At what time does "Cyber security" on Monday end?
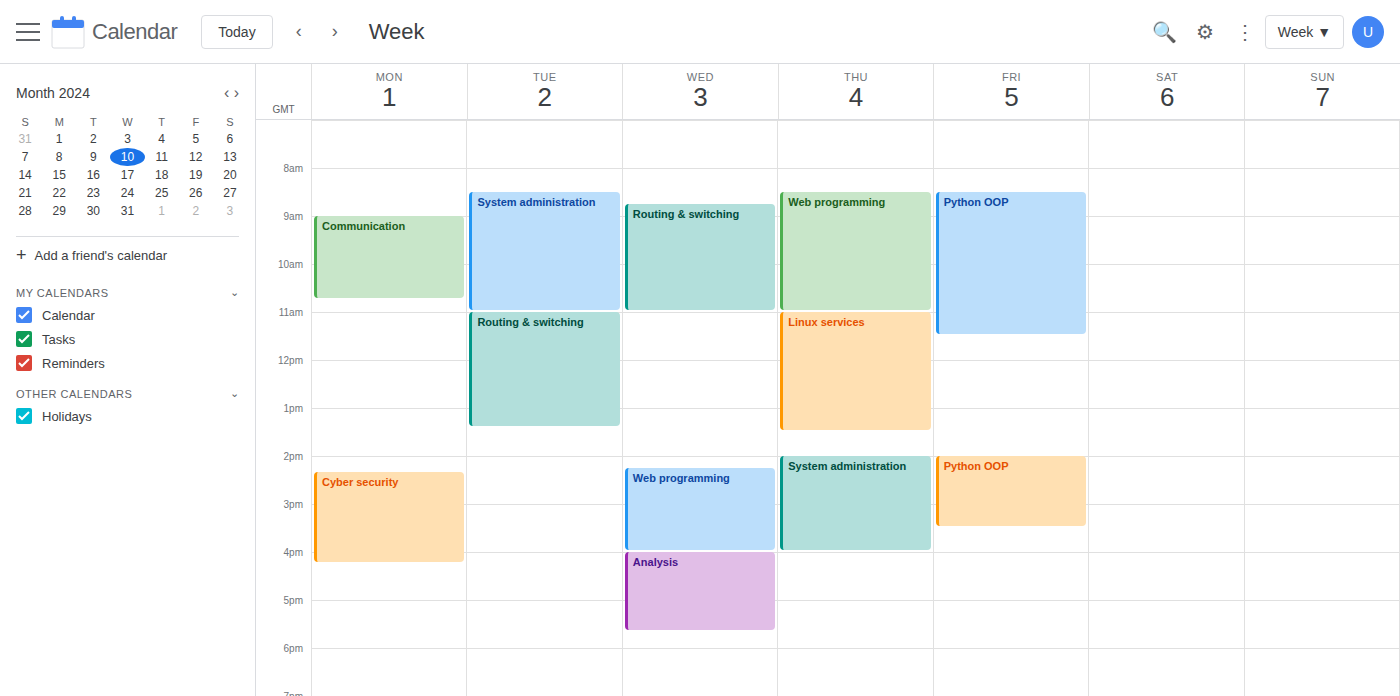
4:15 PM